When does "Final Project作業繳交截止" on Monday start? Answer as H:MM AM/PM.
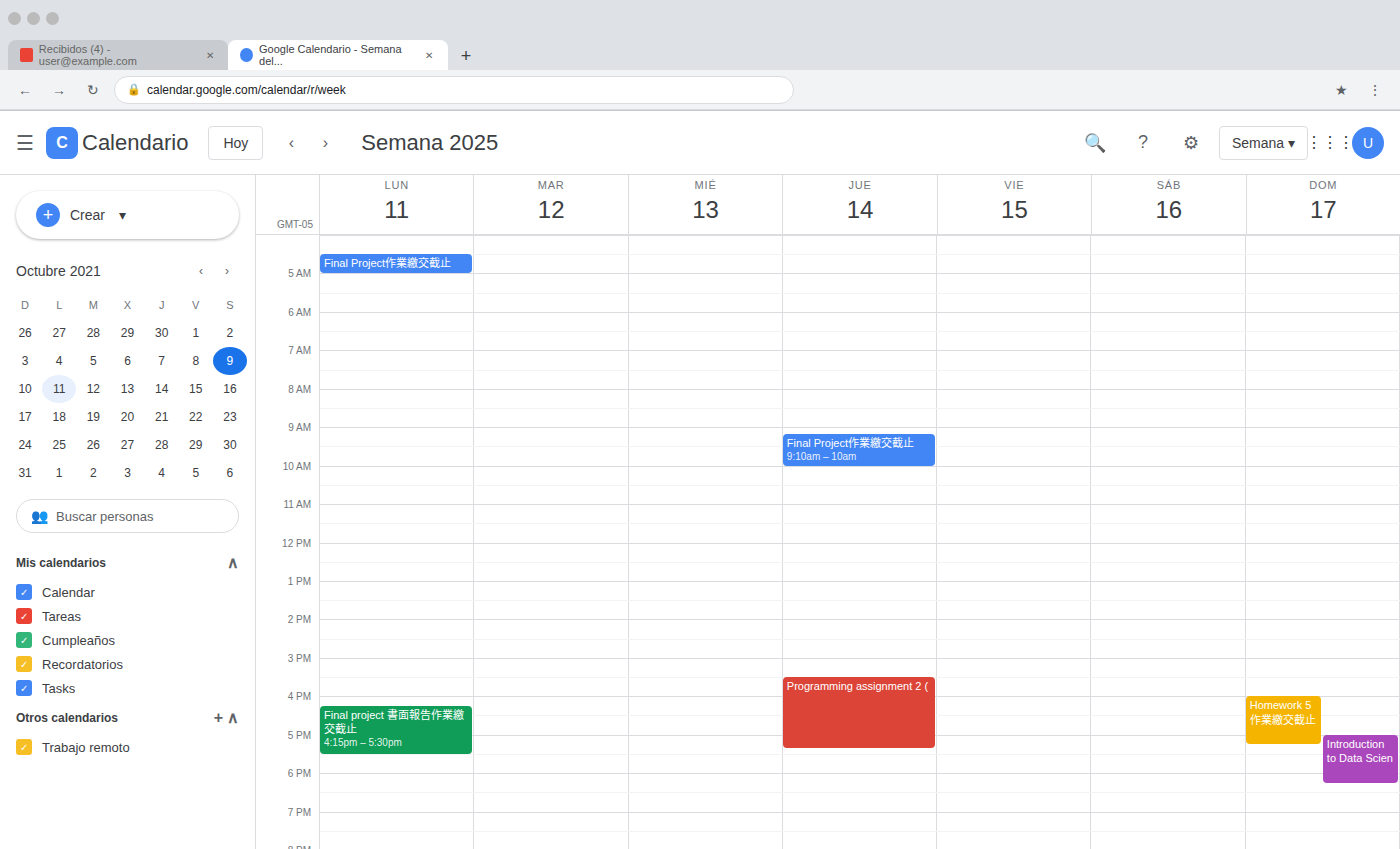
4:30 AM